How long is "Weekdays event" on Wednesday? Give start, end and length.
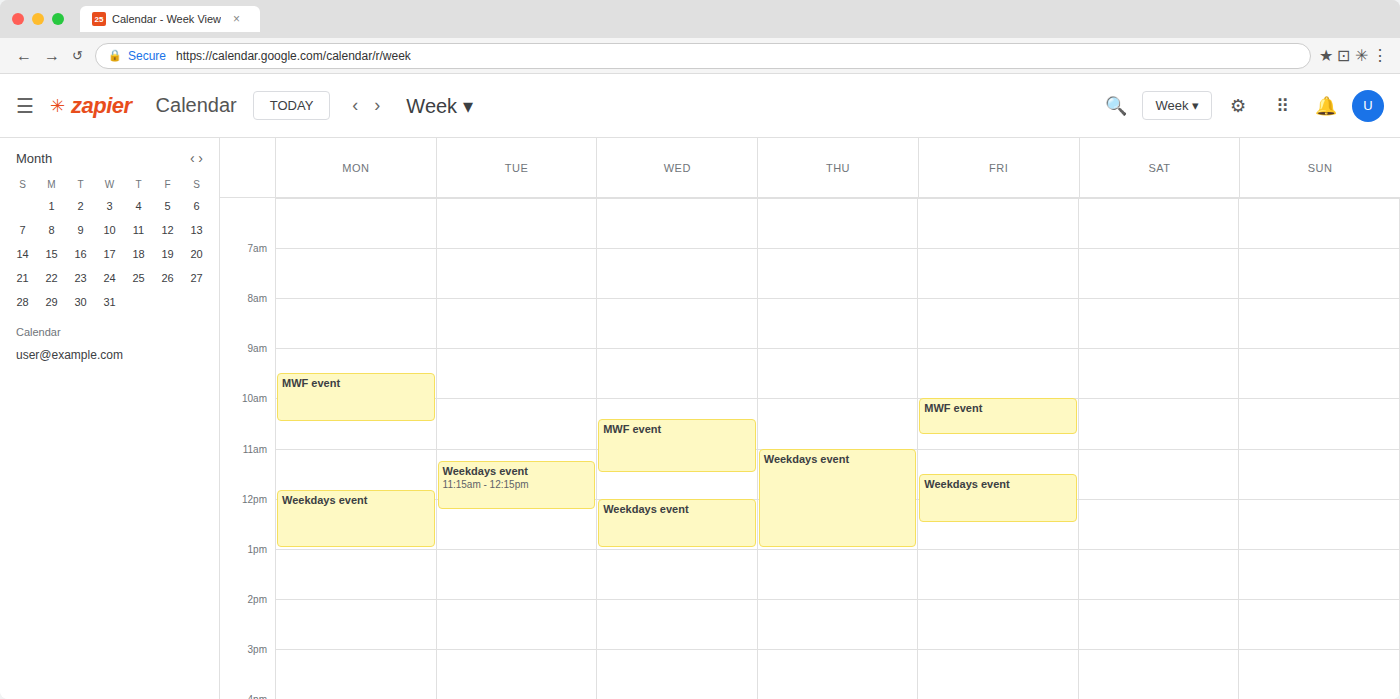
12:00 PM to 1:00 PM, 1 hour